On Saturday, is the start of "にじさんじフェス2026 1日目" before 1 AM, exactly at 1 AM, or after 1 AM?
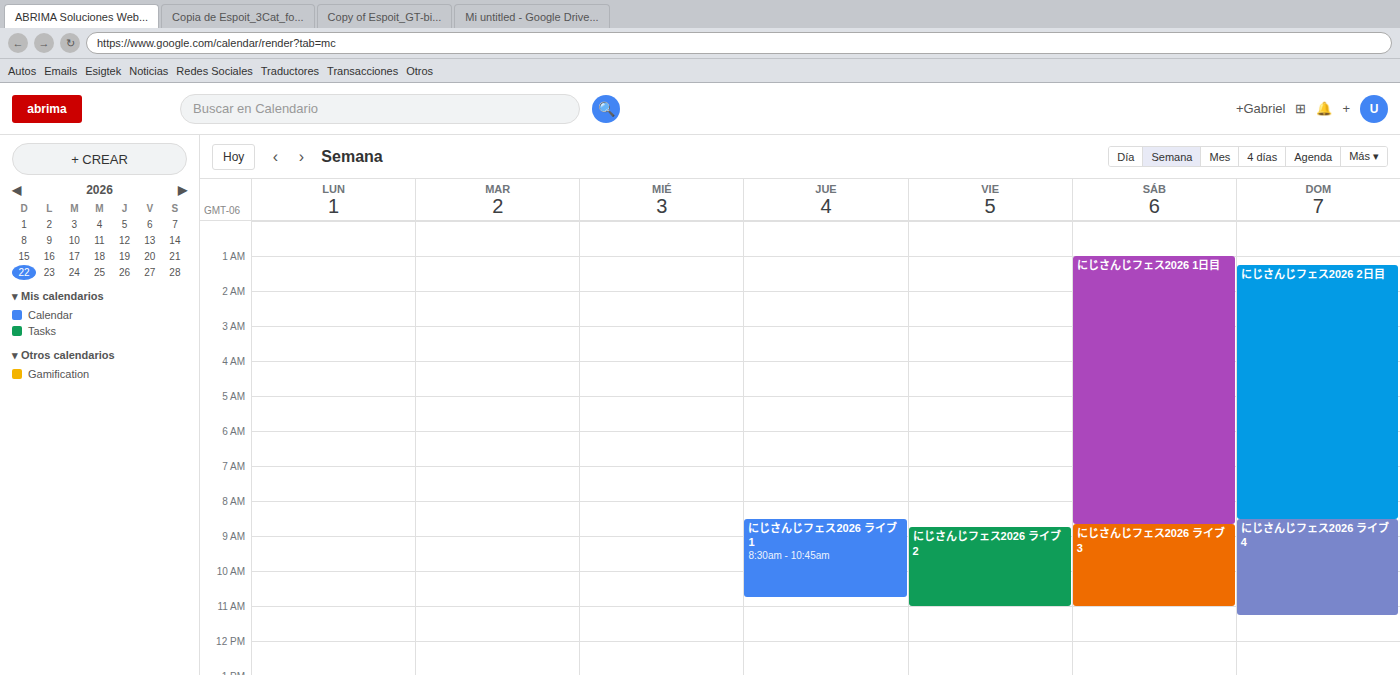
1:00 AM -- exactly at 1 AM, on the 1 AM line.